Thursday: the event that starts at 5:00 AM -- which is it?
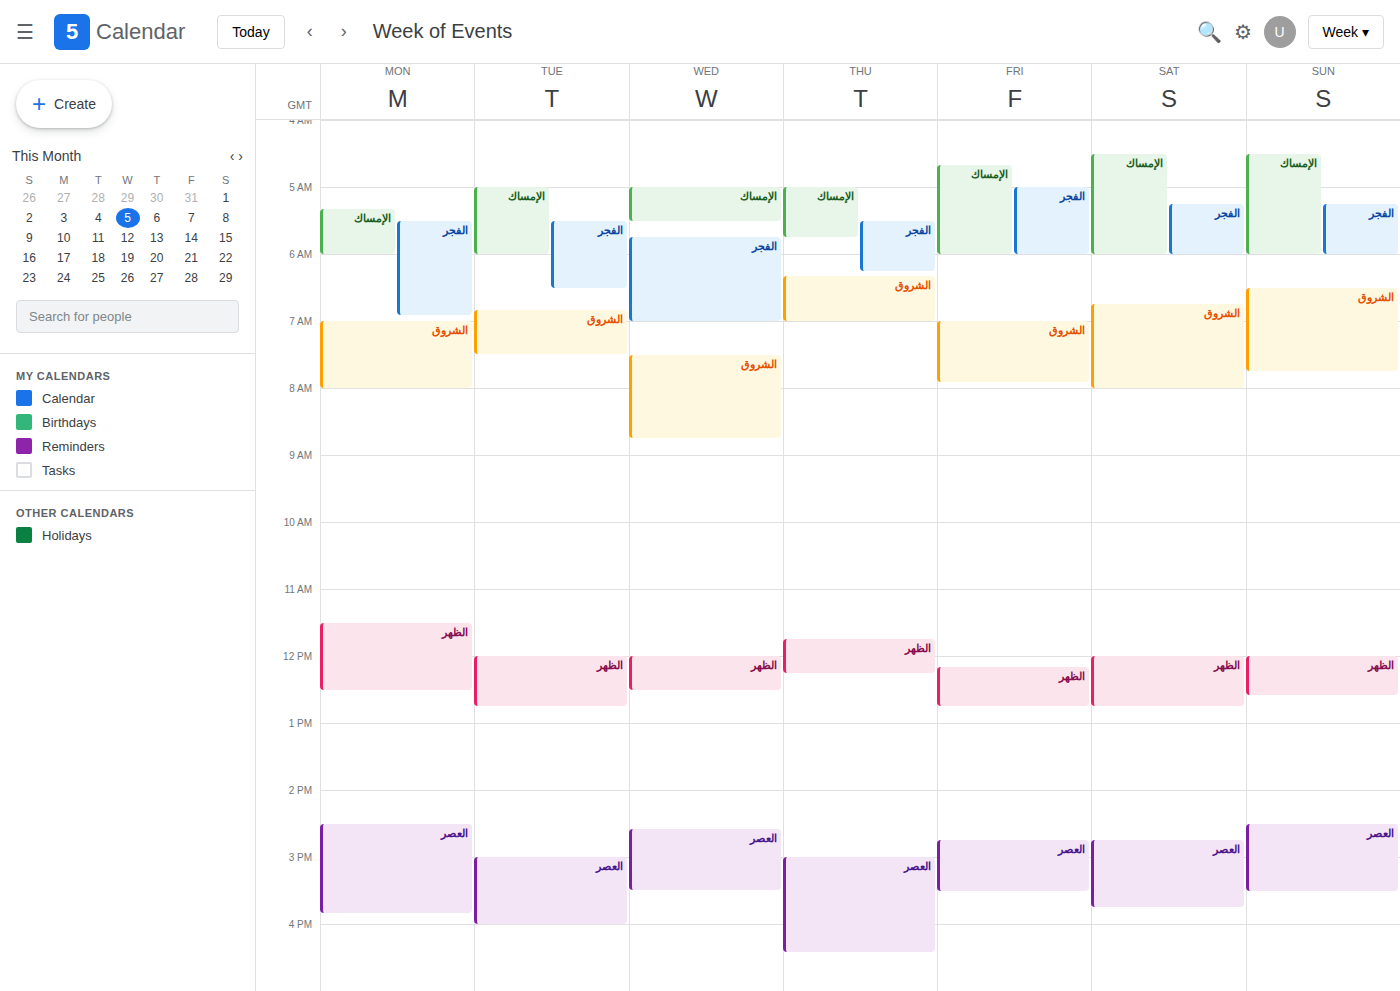
"الإمساك"